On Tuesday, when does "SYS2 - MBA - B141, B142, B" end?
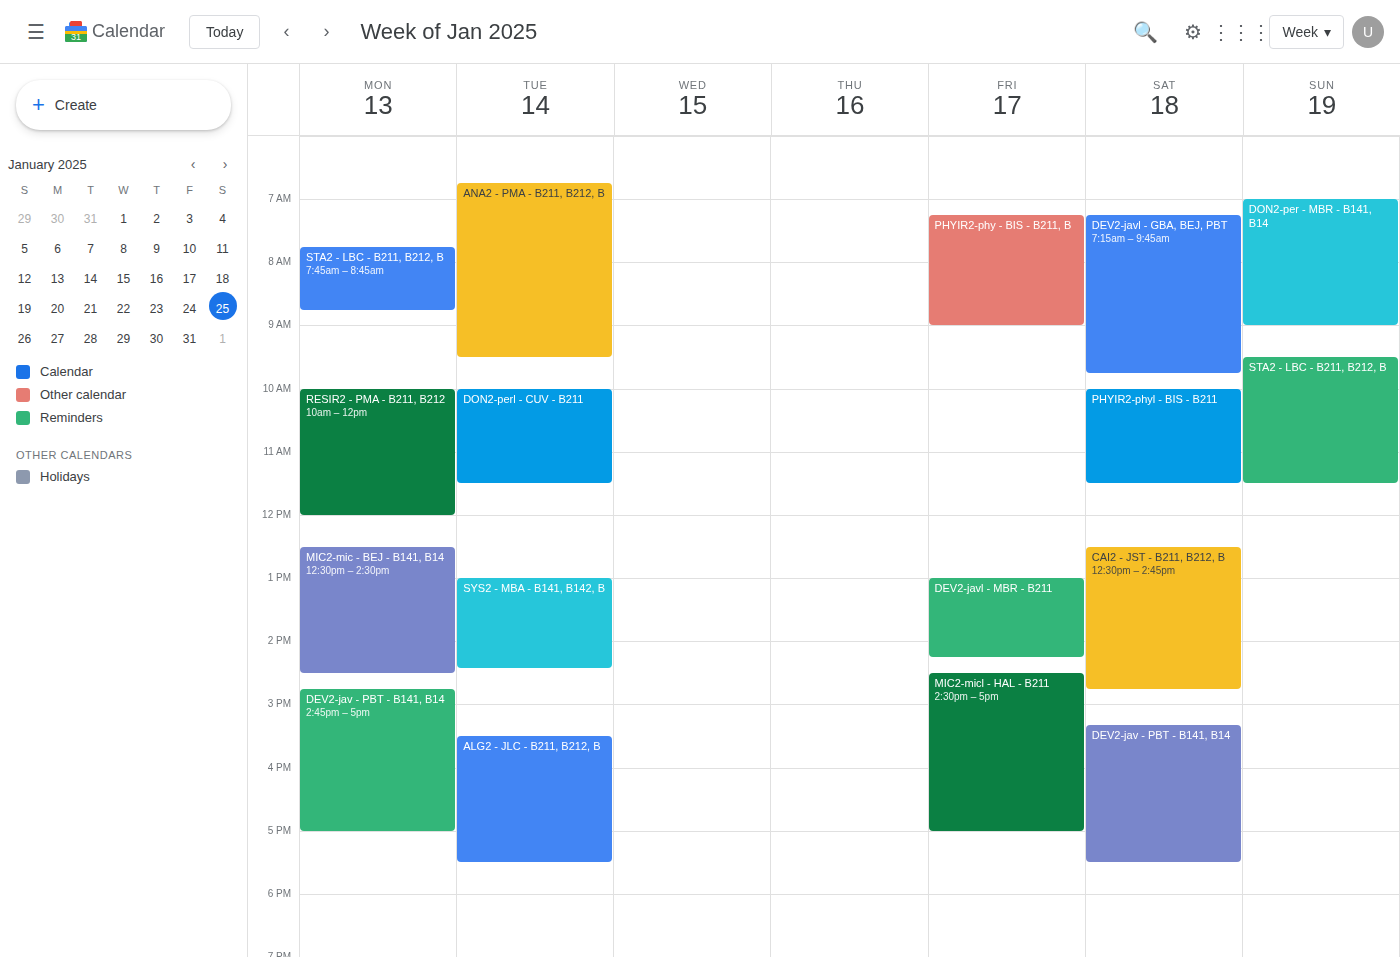
14:25